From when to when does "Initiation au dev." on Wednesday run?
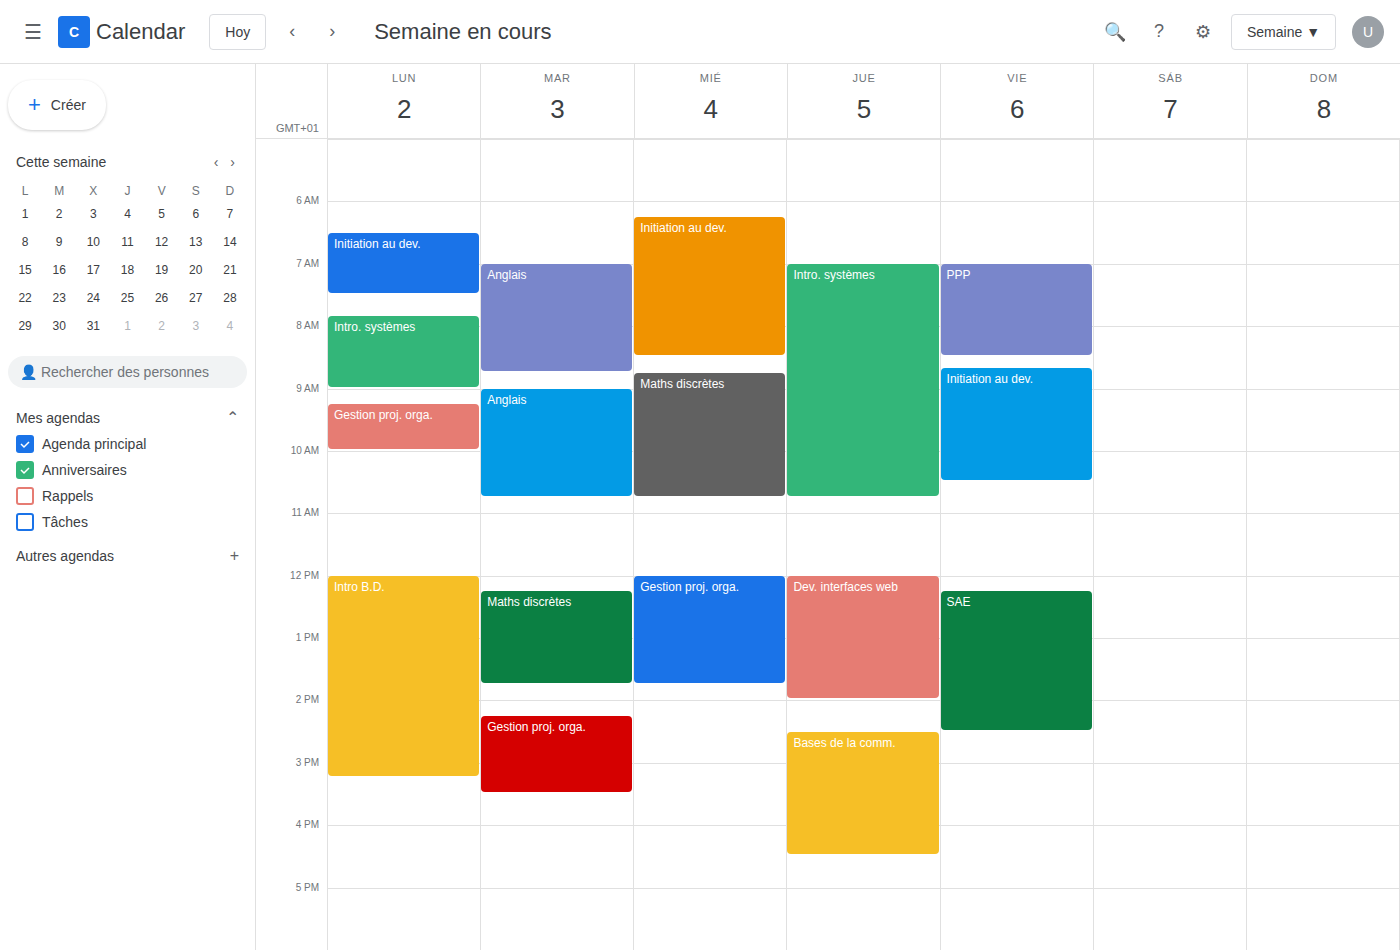
6:15 AM to 8:30 AM